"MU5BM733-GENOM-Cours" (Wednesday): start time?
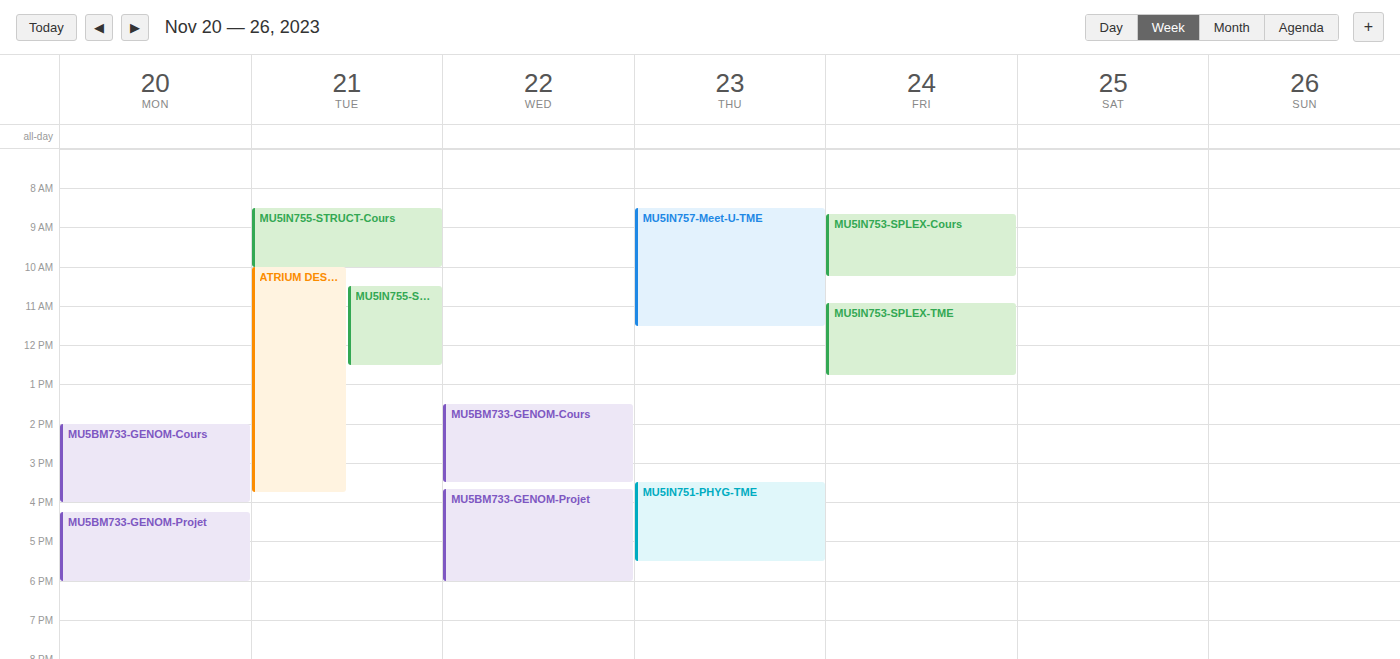
1:30 PM